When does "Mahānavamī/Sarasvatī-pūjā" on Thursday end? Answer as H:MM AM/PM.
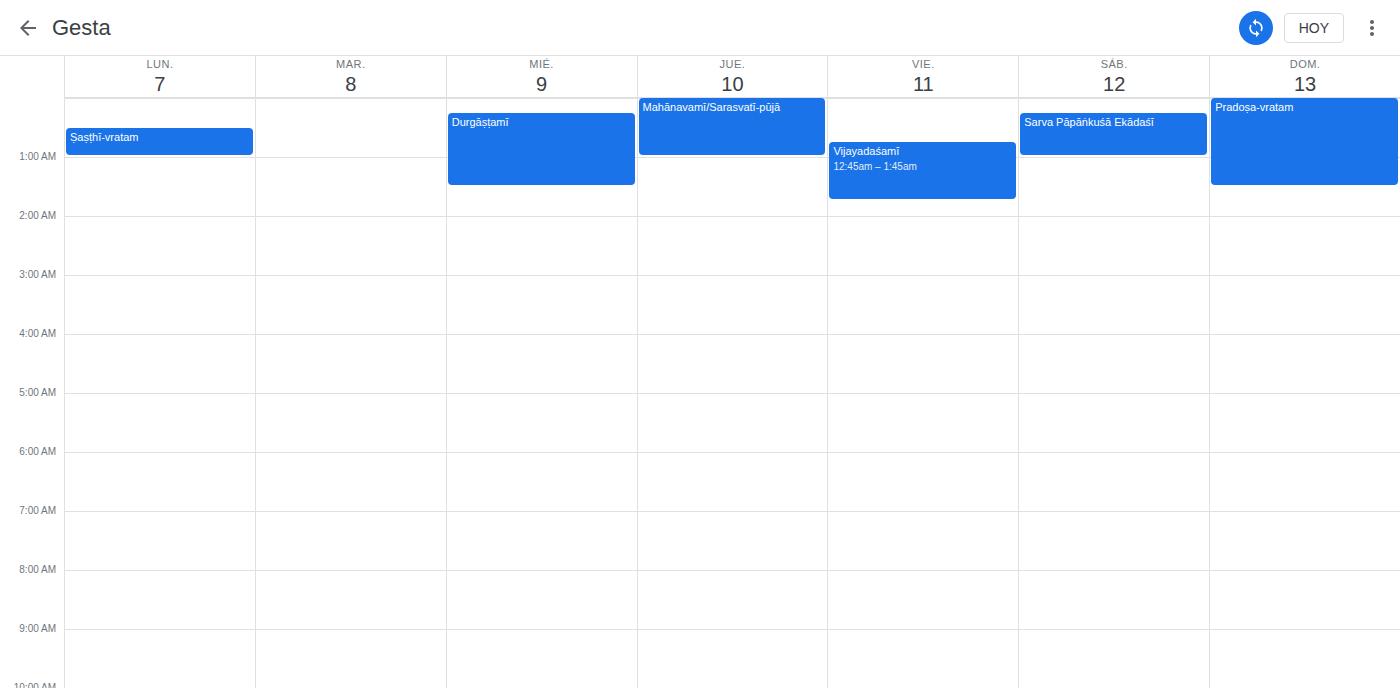
1:00 AM